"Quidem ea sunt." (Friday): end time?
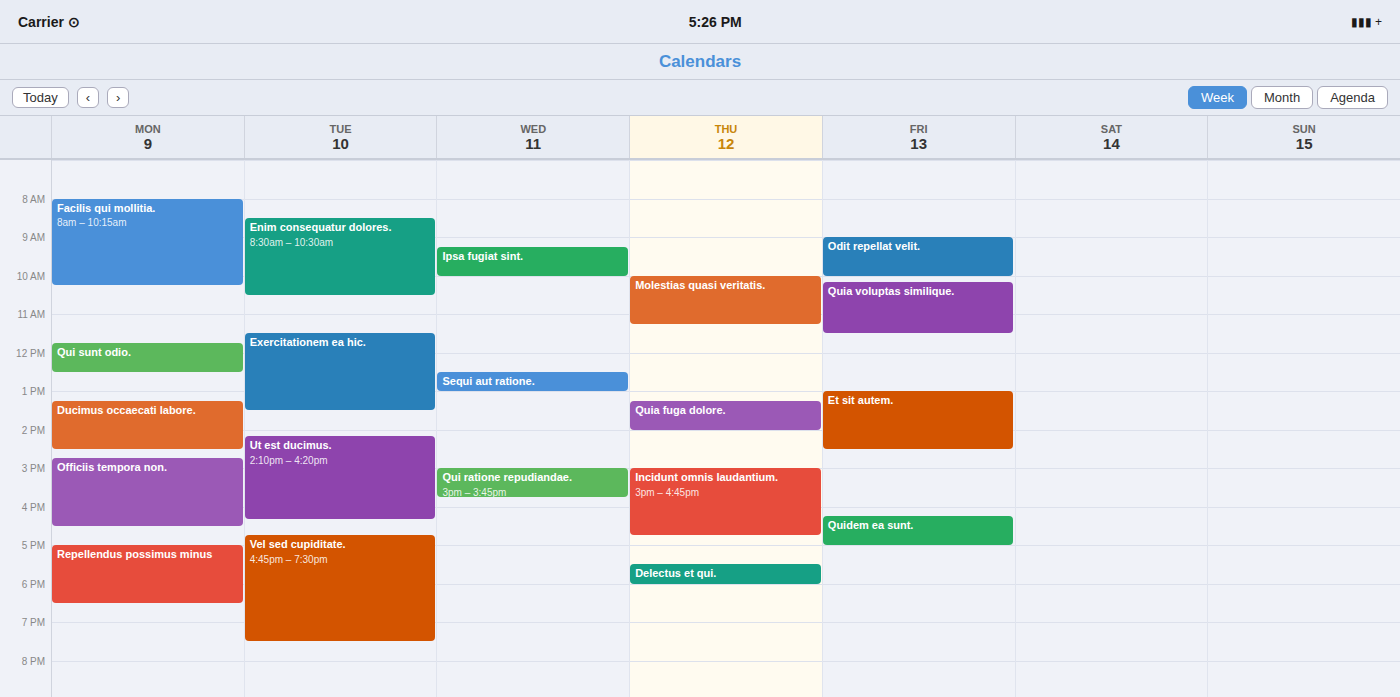
17:00